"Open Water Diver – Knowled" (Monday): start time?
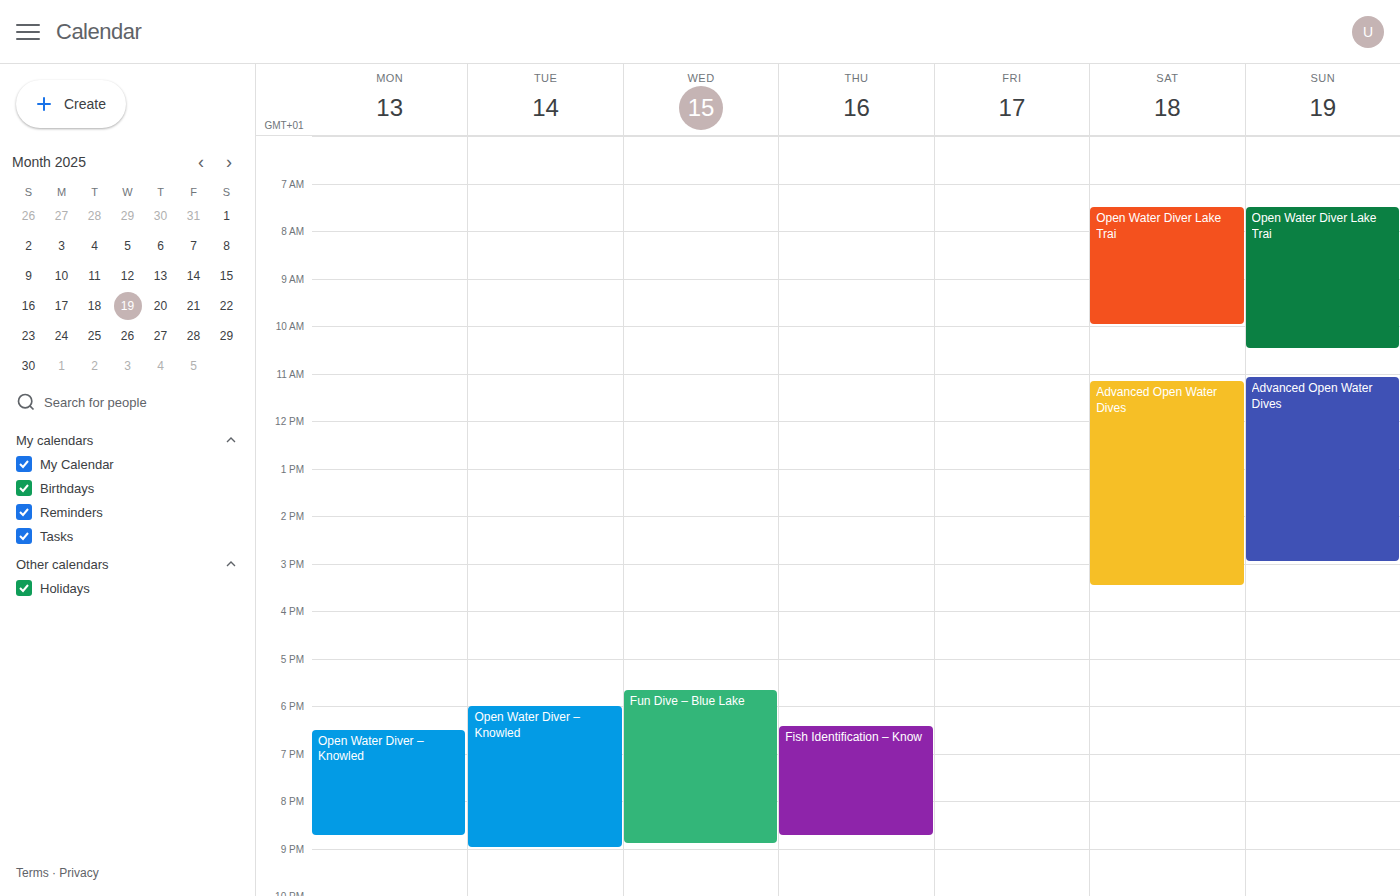
6:30 PM